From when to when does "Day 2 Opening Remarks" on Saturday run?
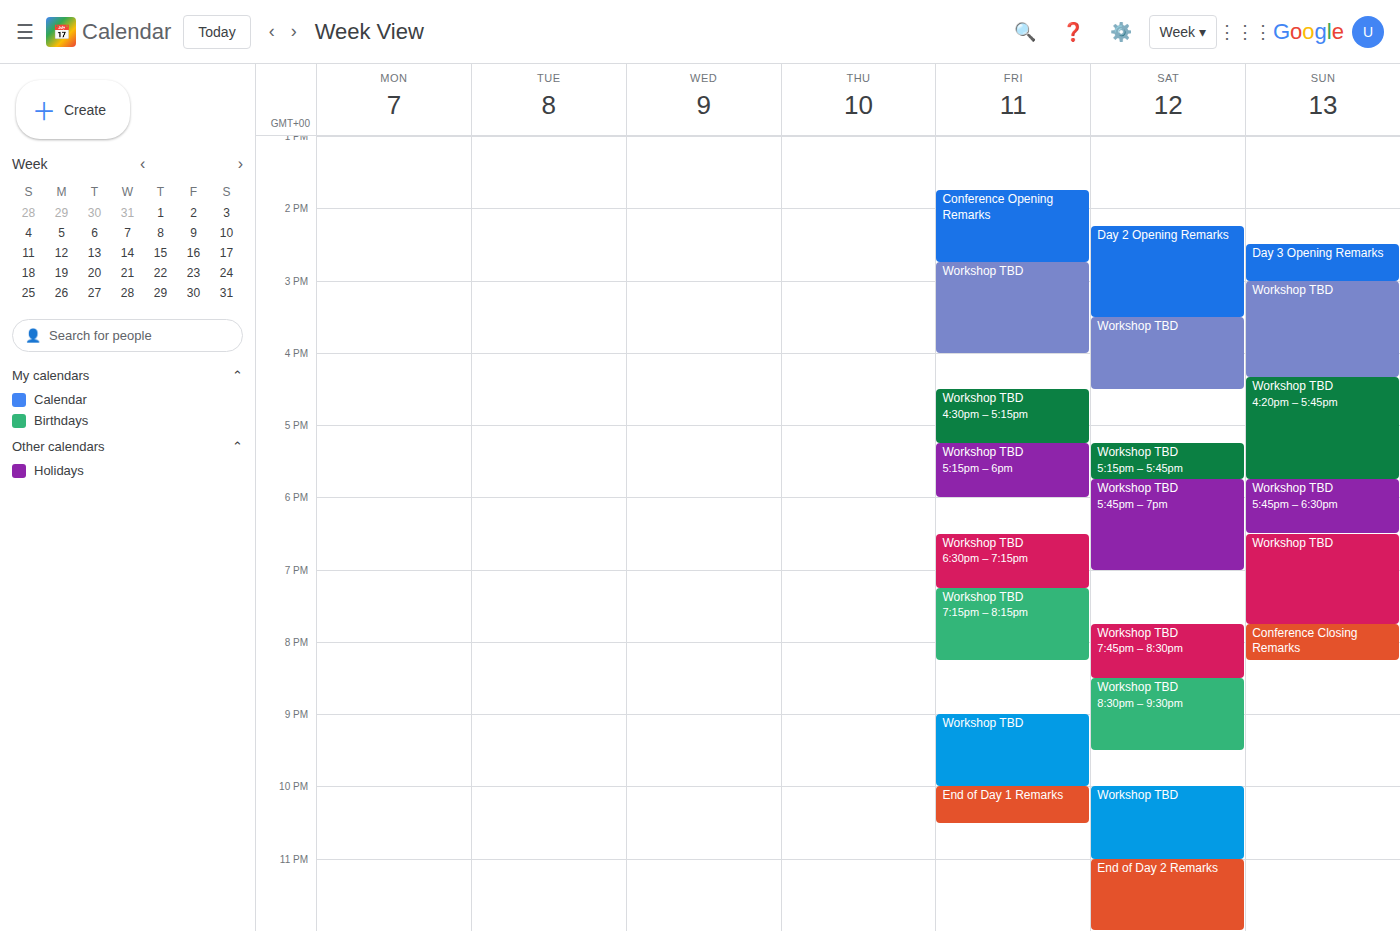
2:15 PM to 3:30 PM